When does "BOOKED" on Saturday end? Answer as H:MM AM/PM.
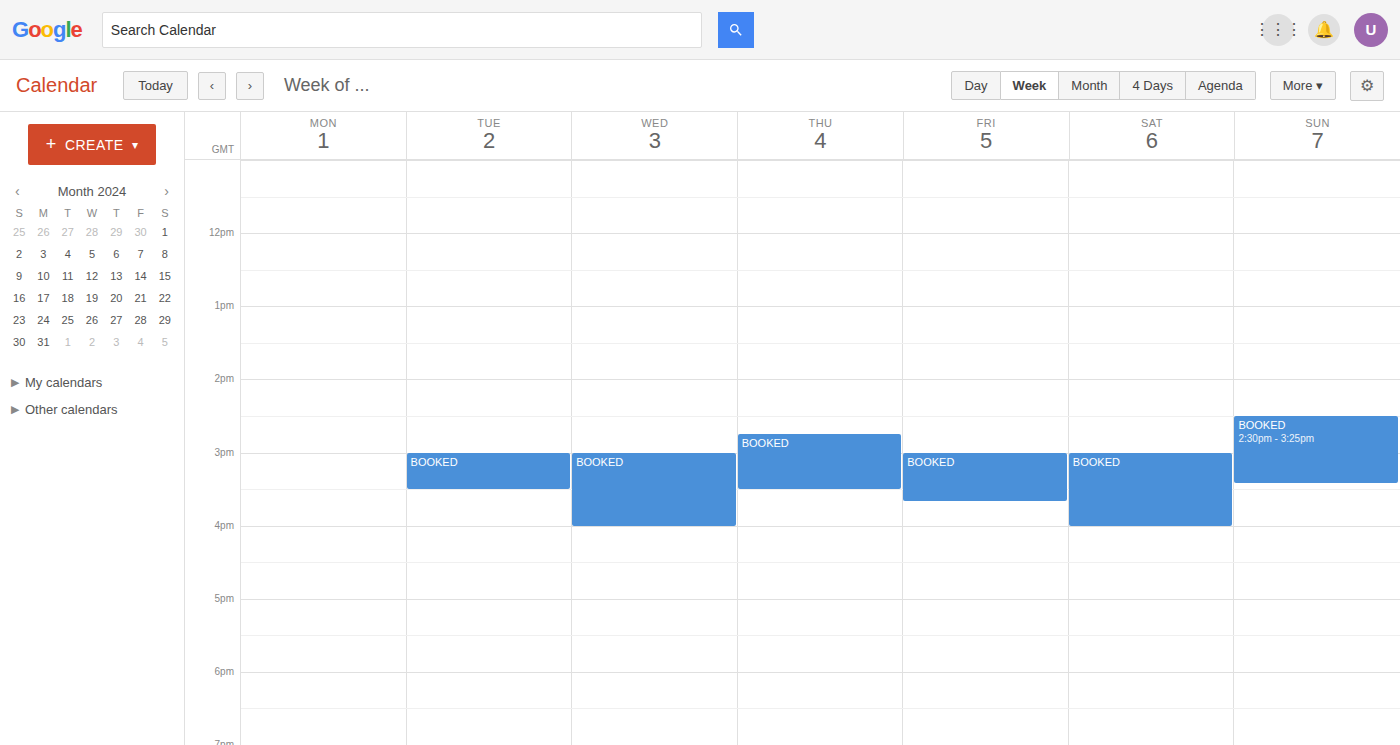
4:00 PM